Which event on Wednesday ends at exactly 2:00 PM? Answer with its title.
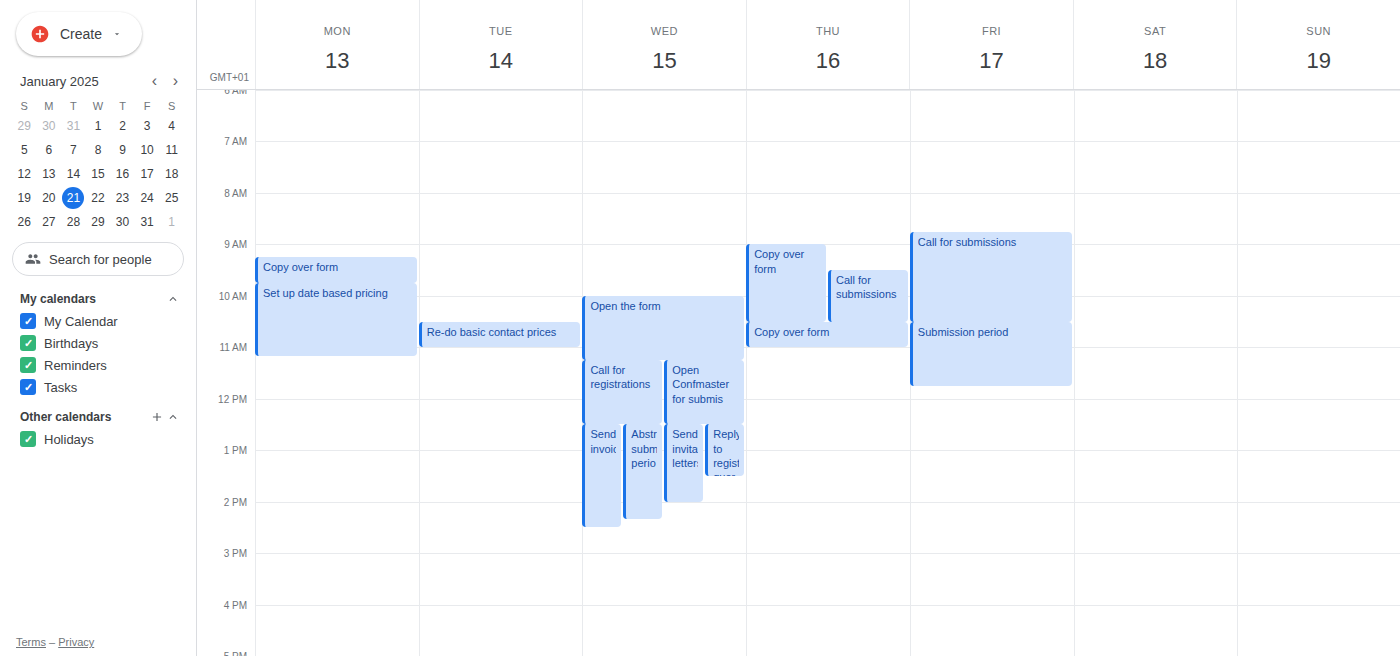
"Send invitation letters"